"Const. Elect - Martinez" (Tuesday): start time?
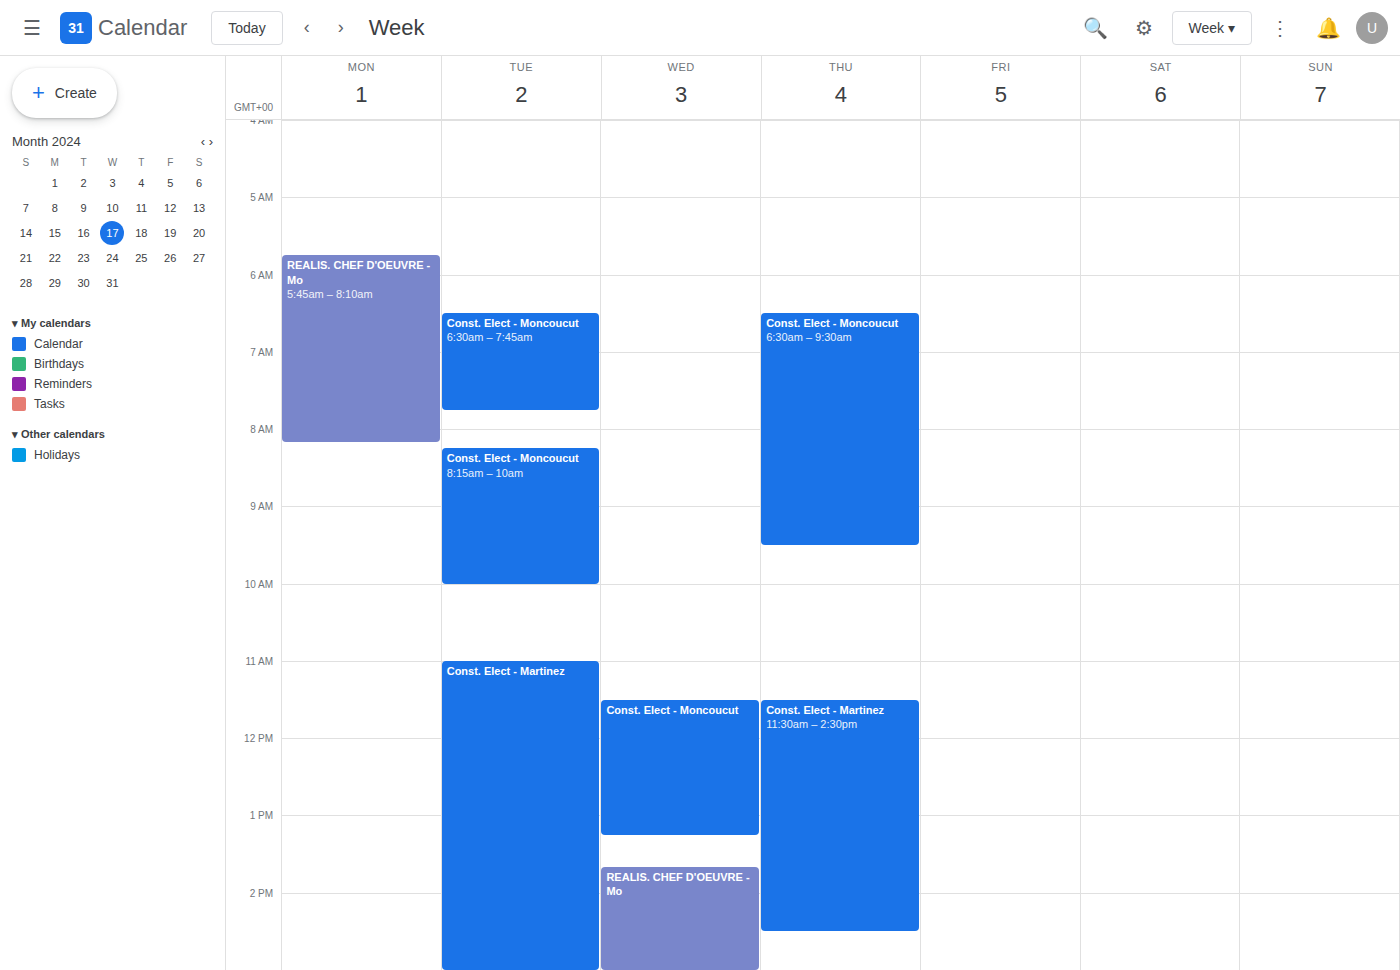
11:00 AM